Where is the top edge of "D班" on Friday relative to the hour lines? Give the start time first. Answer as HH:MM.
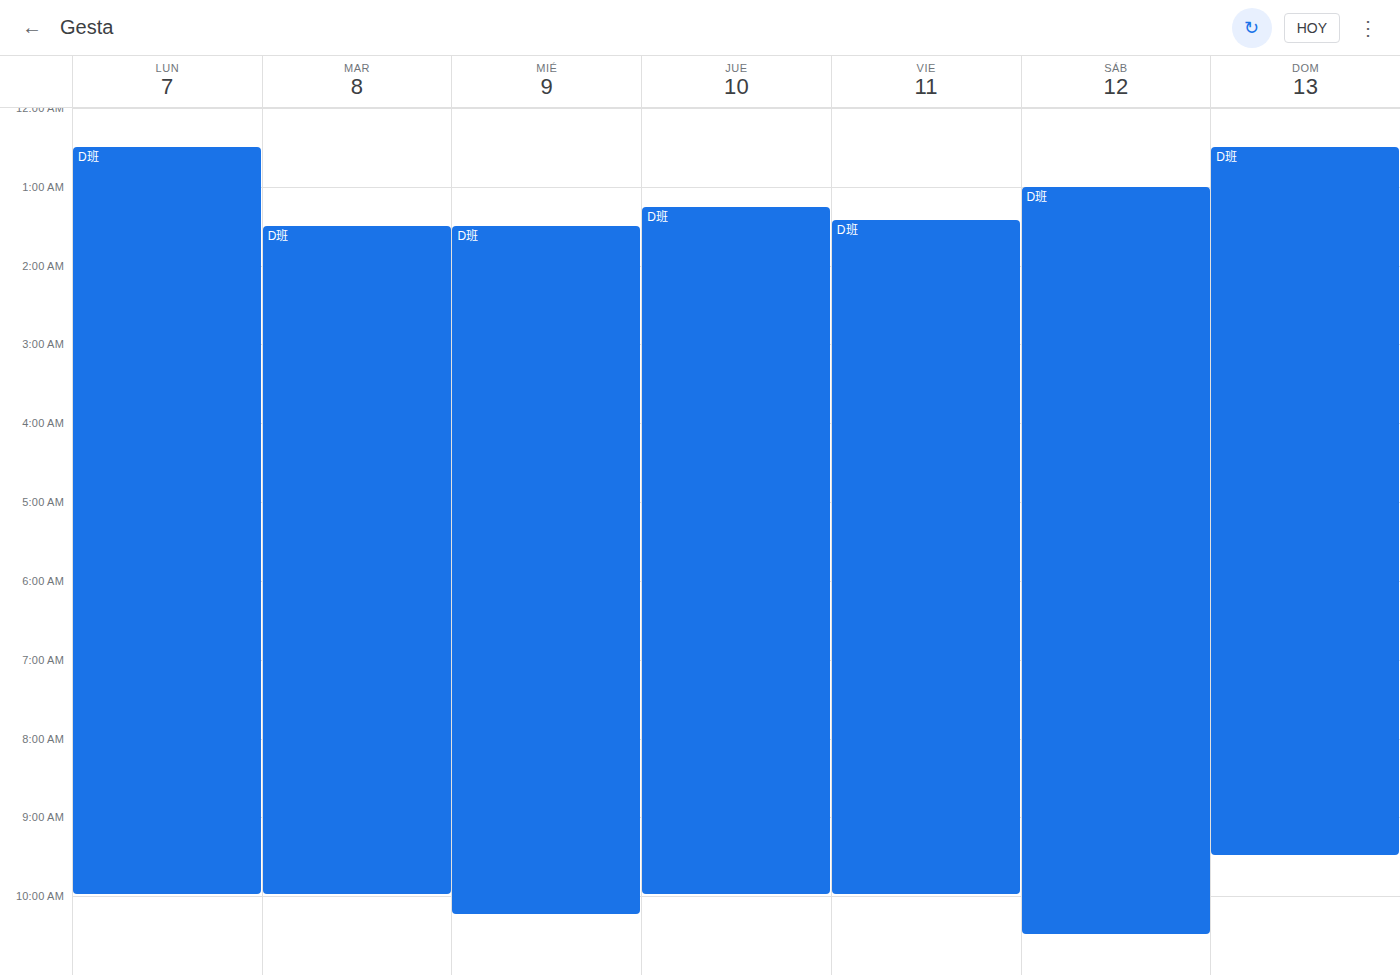
01:25 -- neither: 25 minutes below the 01:00 line and 35 minutes above the 02:00 line.